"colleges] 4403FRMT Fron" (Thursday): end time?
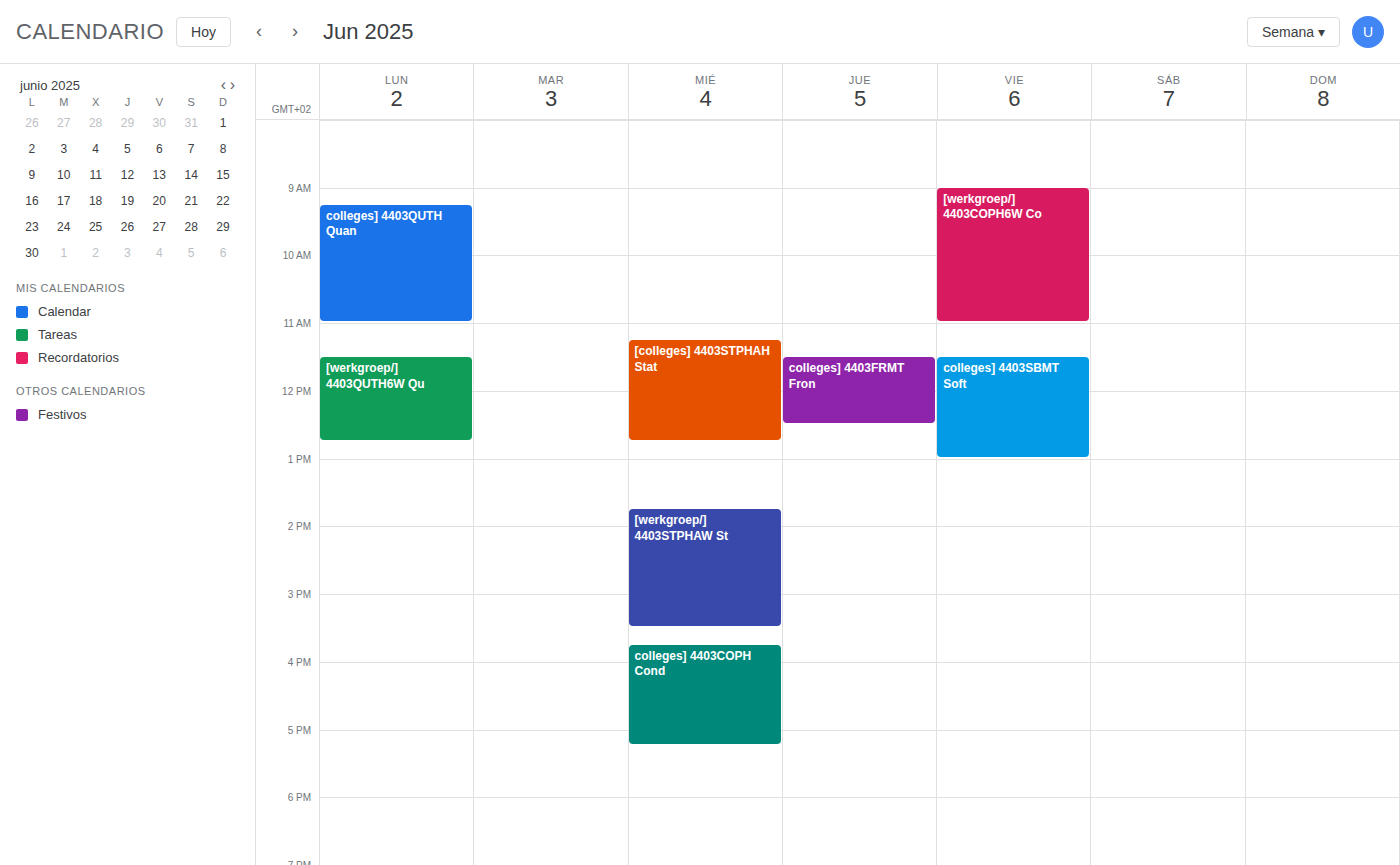
12:30 PM